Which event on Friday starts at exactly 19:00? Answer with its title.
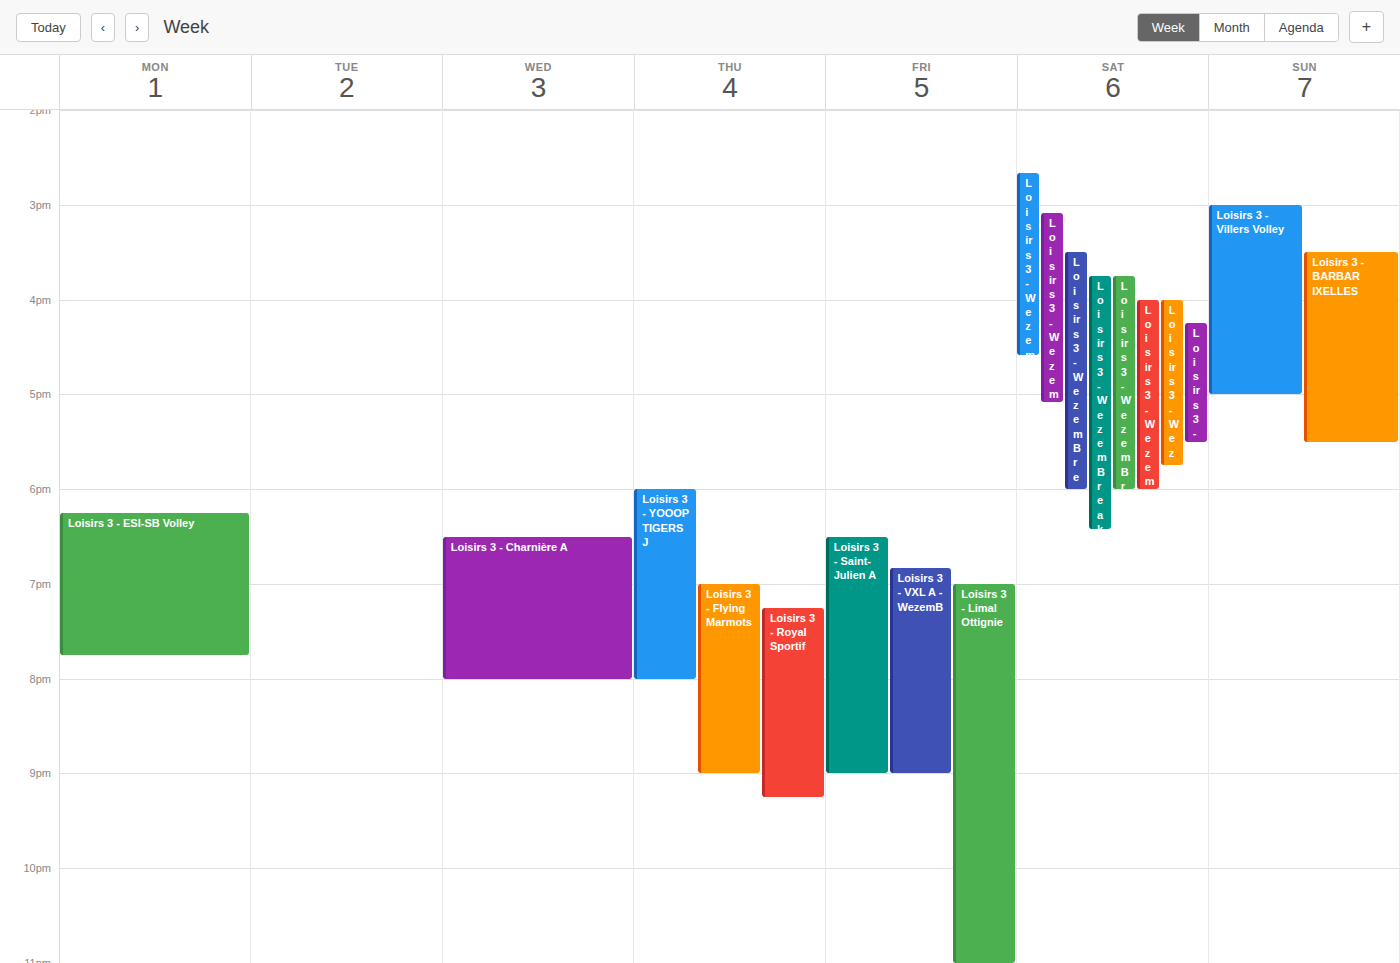
"Loisirs 3 - Limal Ottignie"